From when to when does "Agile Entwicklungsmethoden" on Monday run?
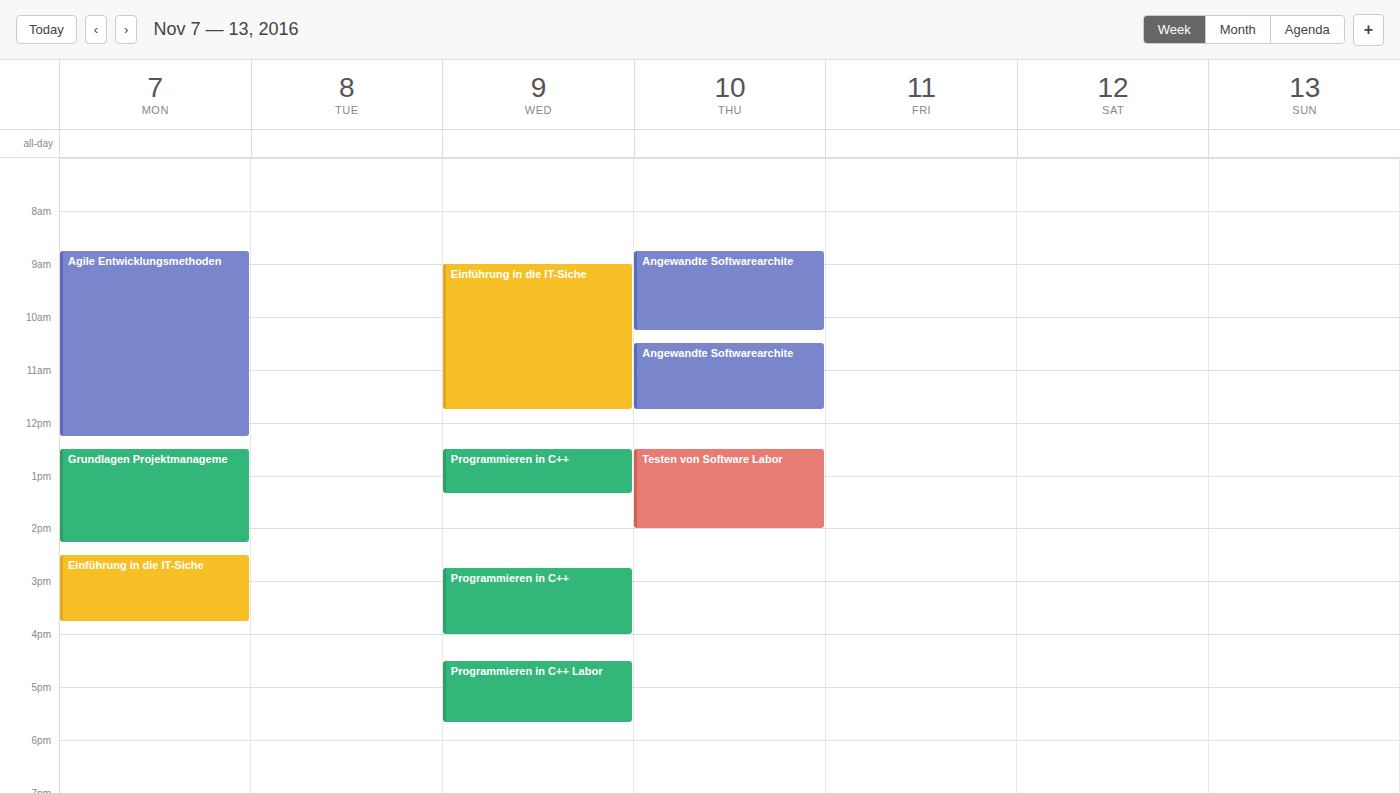
8:45 AM to 12:15 PM